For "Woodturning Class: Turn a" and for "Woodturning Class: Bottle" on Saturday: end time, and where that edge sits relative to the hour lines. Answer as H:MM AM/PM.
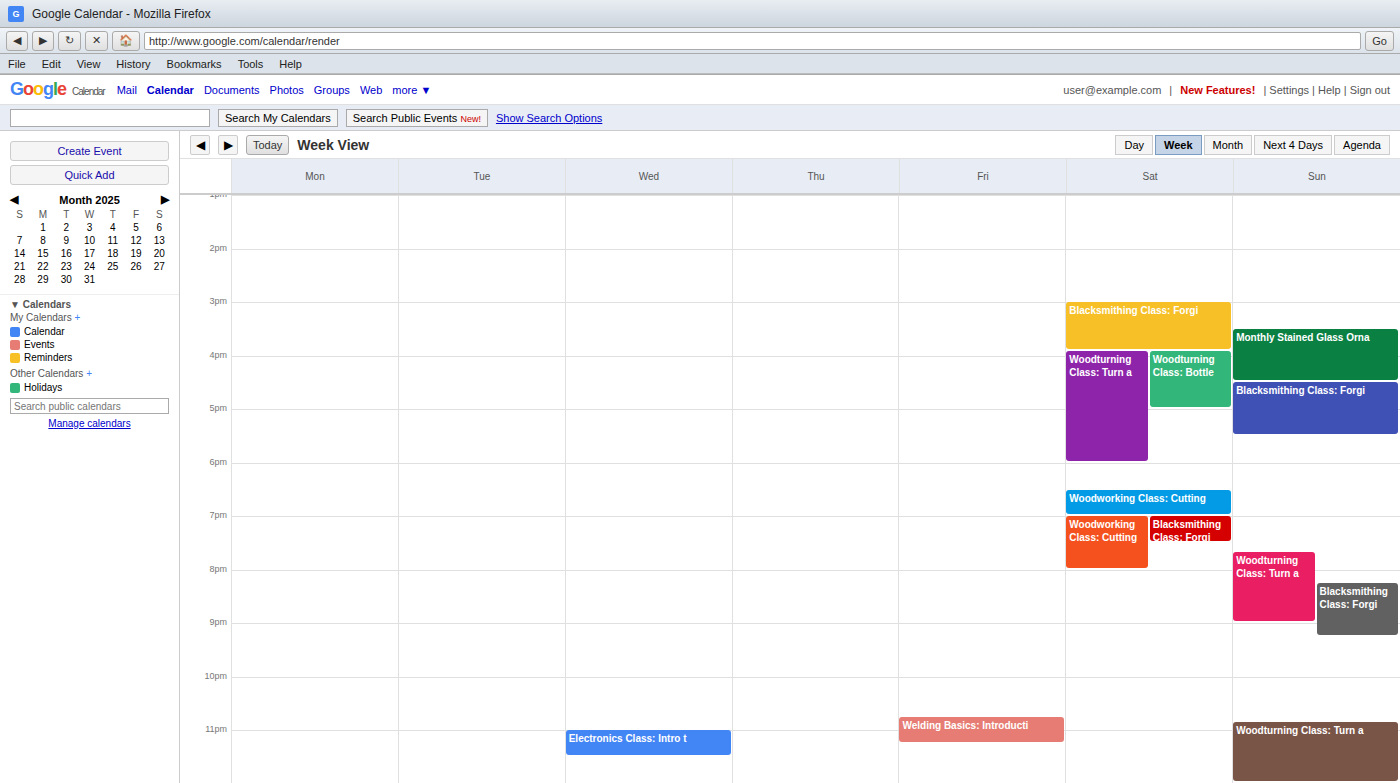
"Woodturning Class: Turn a": 6:00 PM, exactly on the 6 PM line. "Woodturning Class: Bottle": 5:00 PM, exactly on the 5 PM line.